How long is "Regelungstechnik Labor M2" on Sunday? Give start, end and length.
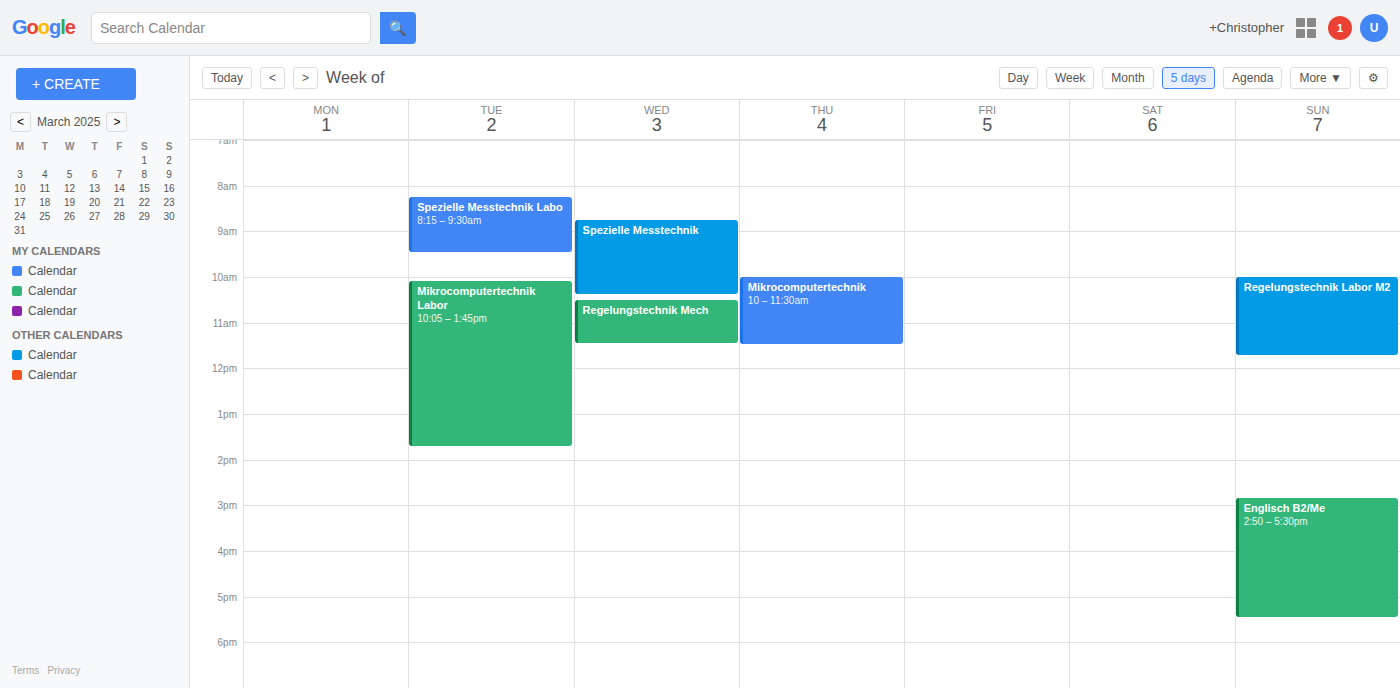
10:00 to 11:45, 1 hour 45 minutes